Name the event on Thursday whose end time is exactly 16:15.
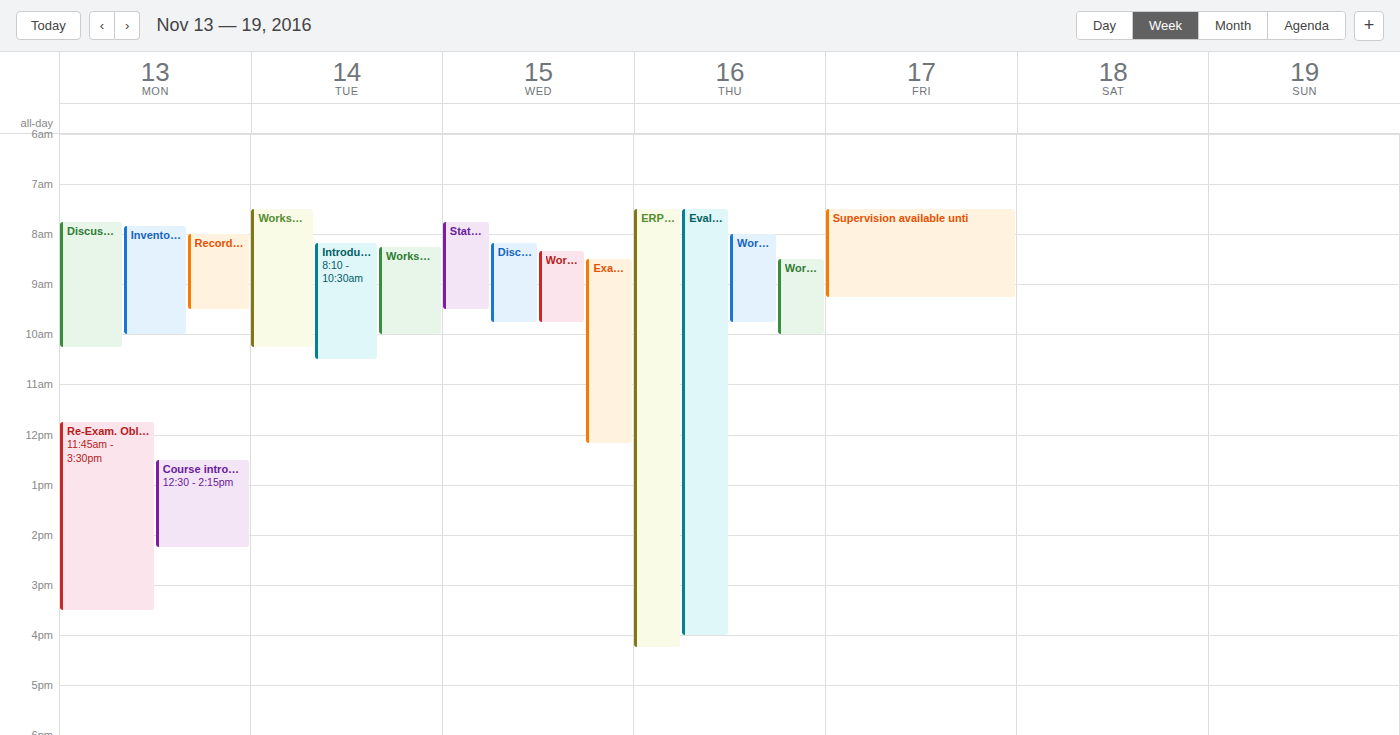
"ERP-Systems, Business syst"